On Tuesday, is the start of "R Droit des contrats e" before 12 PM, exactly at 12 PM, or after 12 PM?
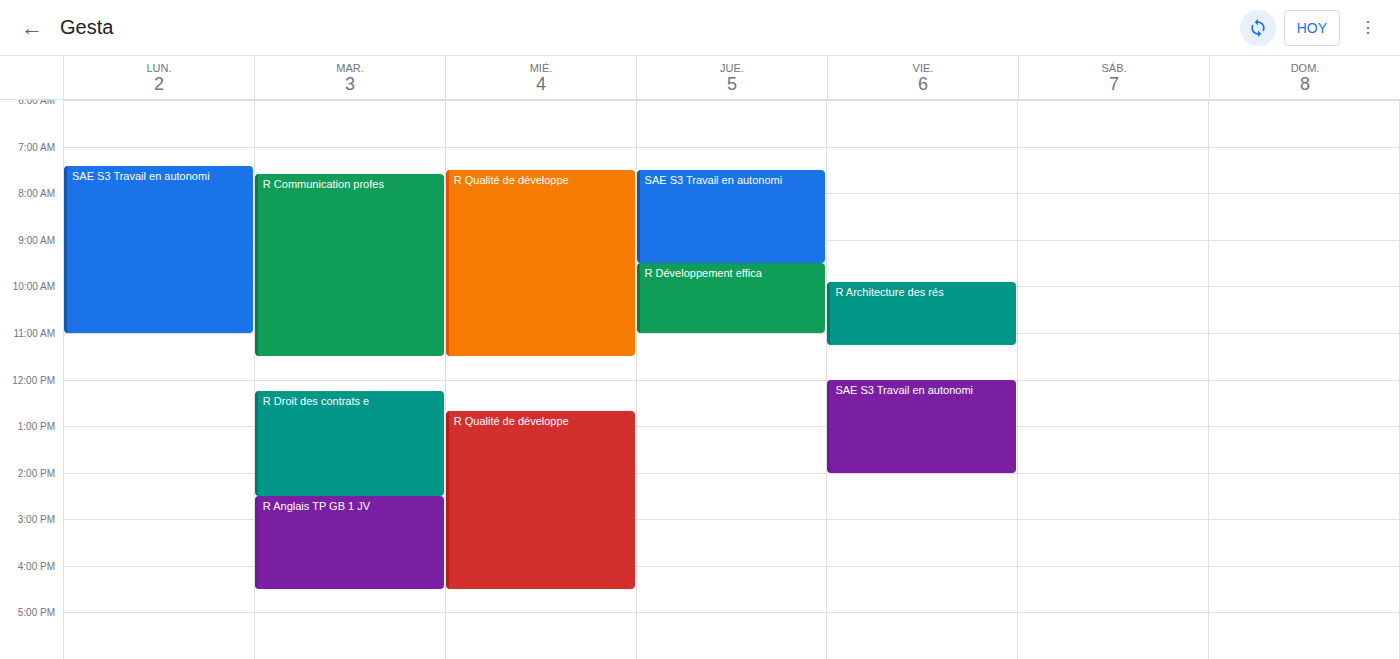
12:15 PM -- after 12 PM, 15 minutes below the 12 PM line.